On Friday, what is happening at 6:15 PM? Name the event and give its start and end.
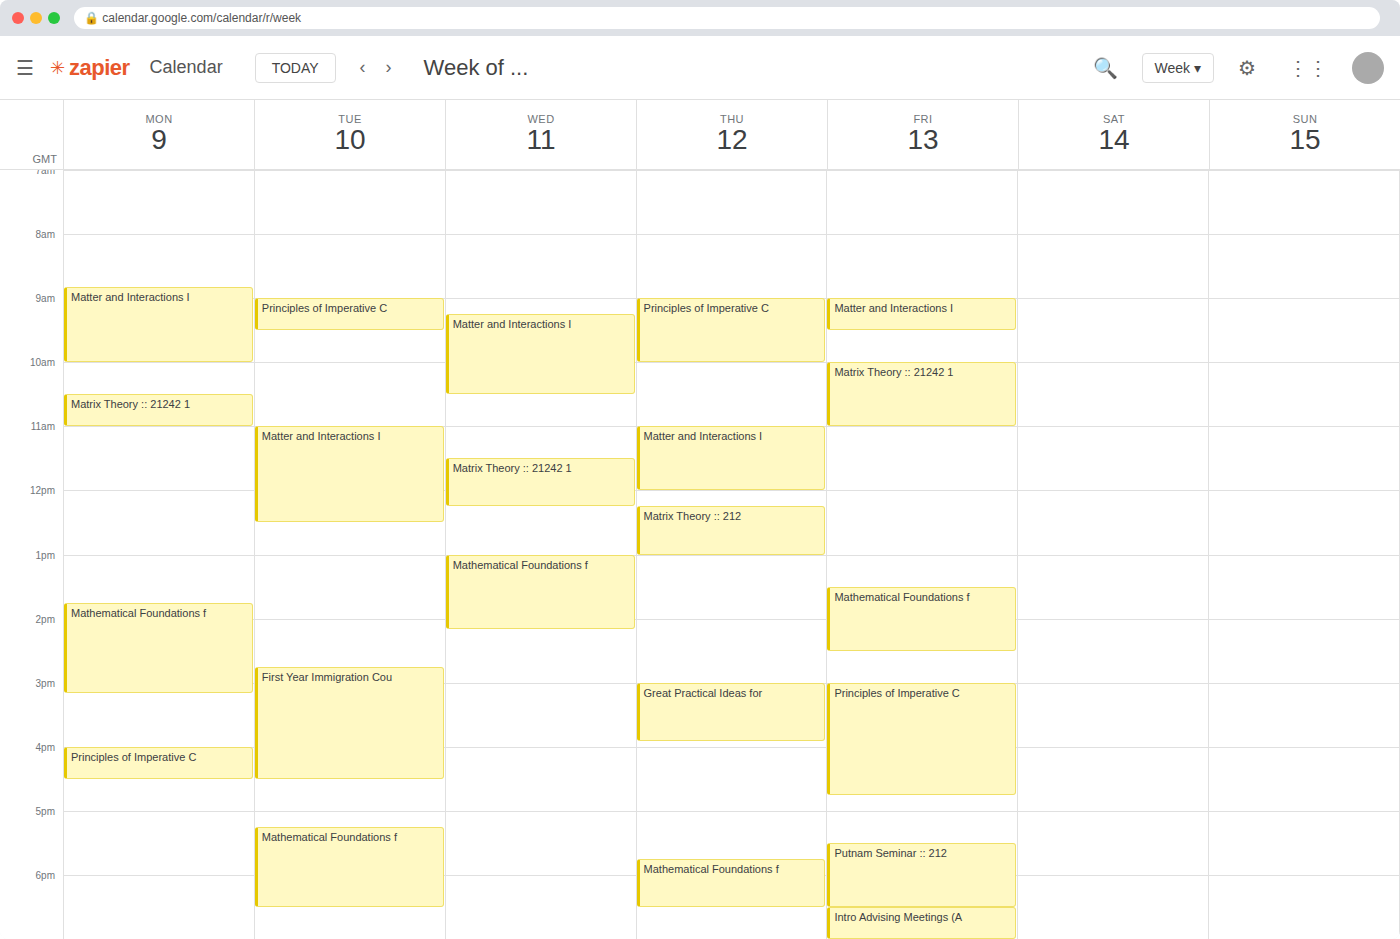
"Putnam Seminar :: 212", 5:30 PM to 6:30 PM